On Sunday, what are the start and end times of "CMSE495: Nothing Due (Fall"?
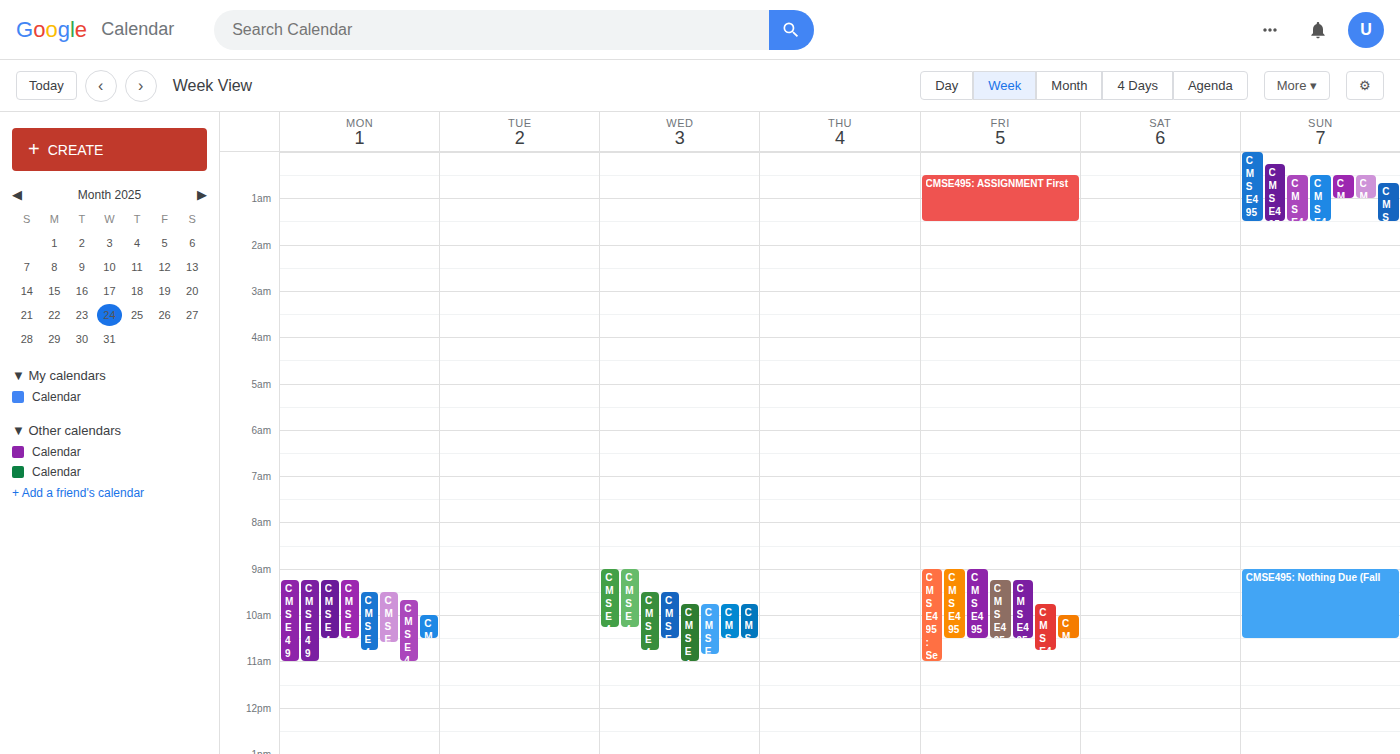
9:00 AM to 10:30 AM